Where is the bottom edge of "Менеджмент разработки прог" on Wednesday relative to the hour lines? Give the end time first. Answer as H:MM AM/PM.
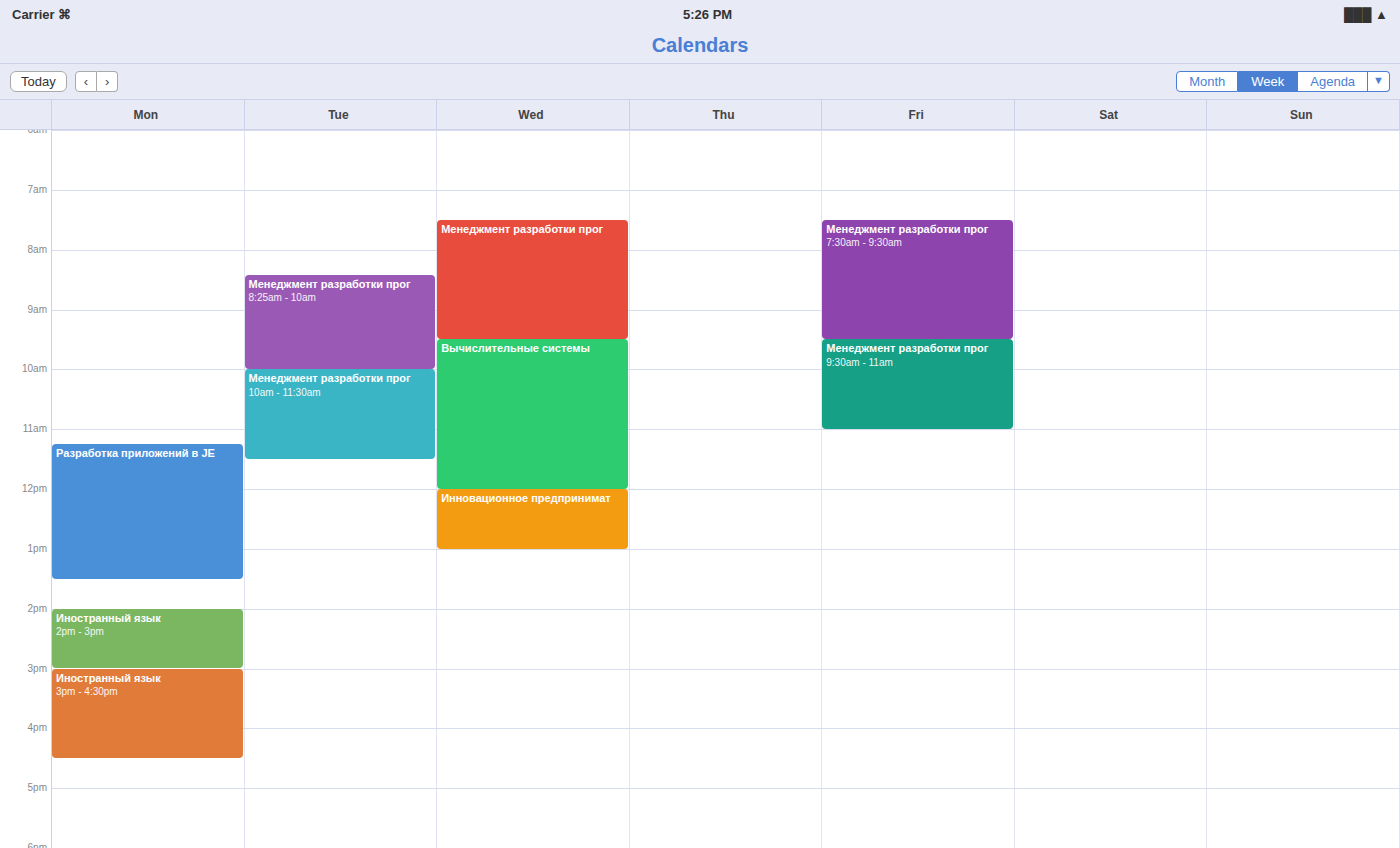
9:30 AM -- halfway between the 9 AM and 10 AM lines.